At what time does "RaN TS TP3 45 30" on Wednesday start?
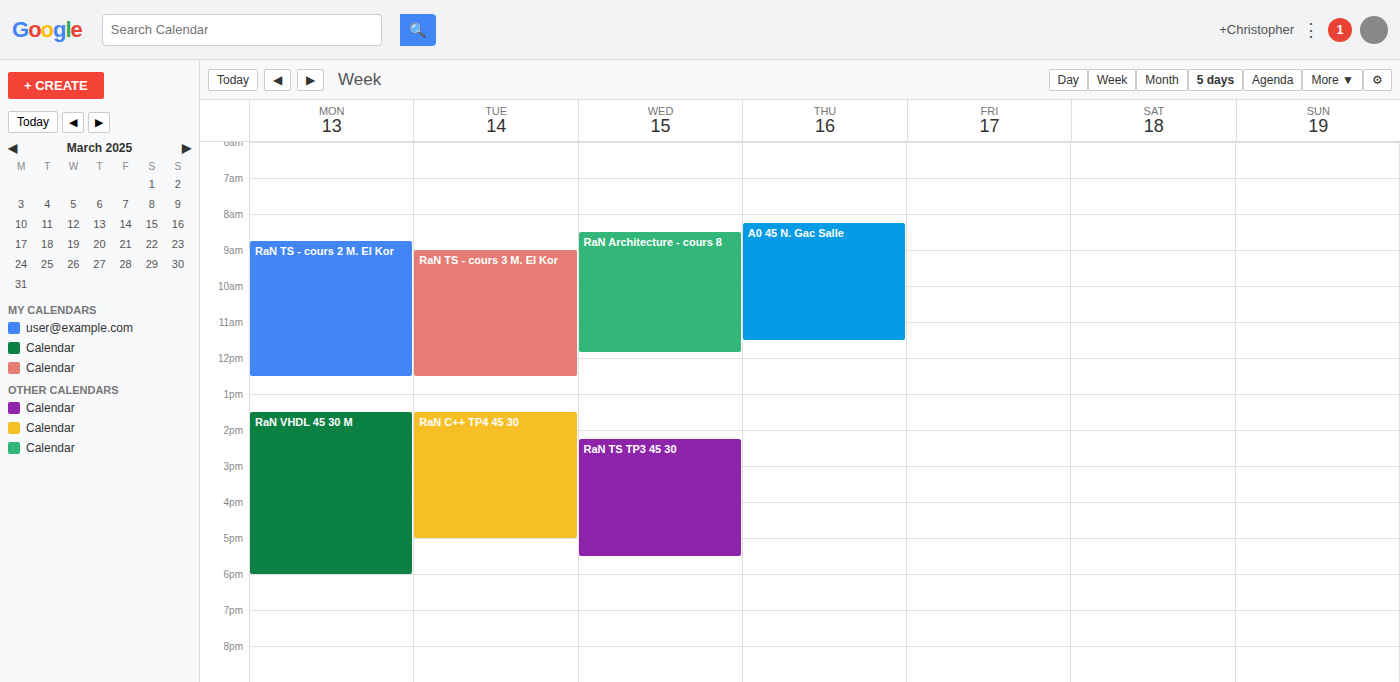
2:15 PM